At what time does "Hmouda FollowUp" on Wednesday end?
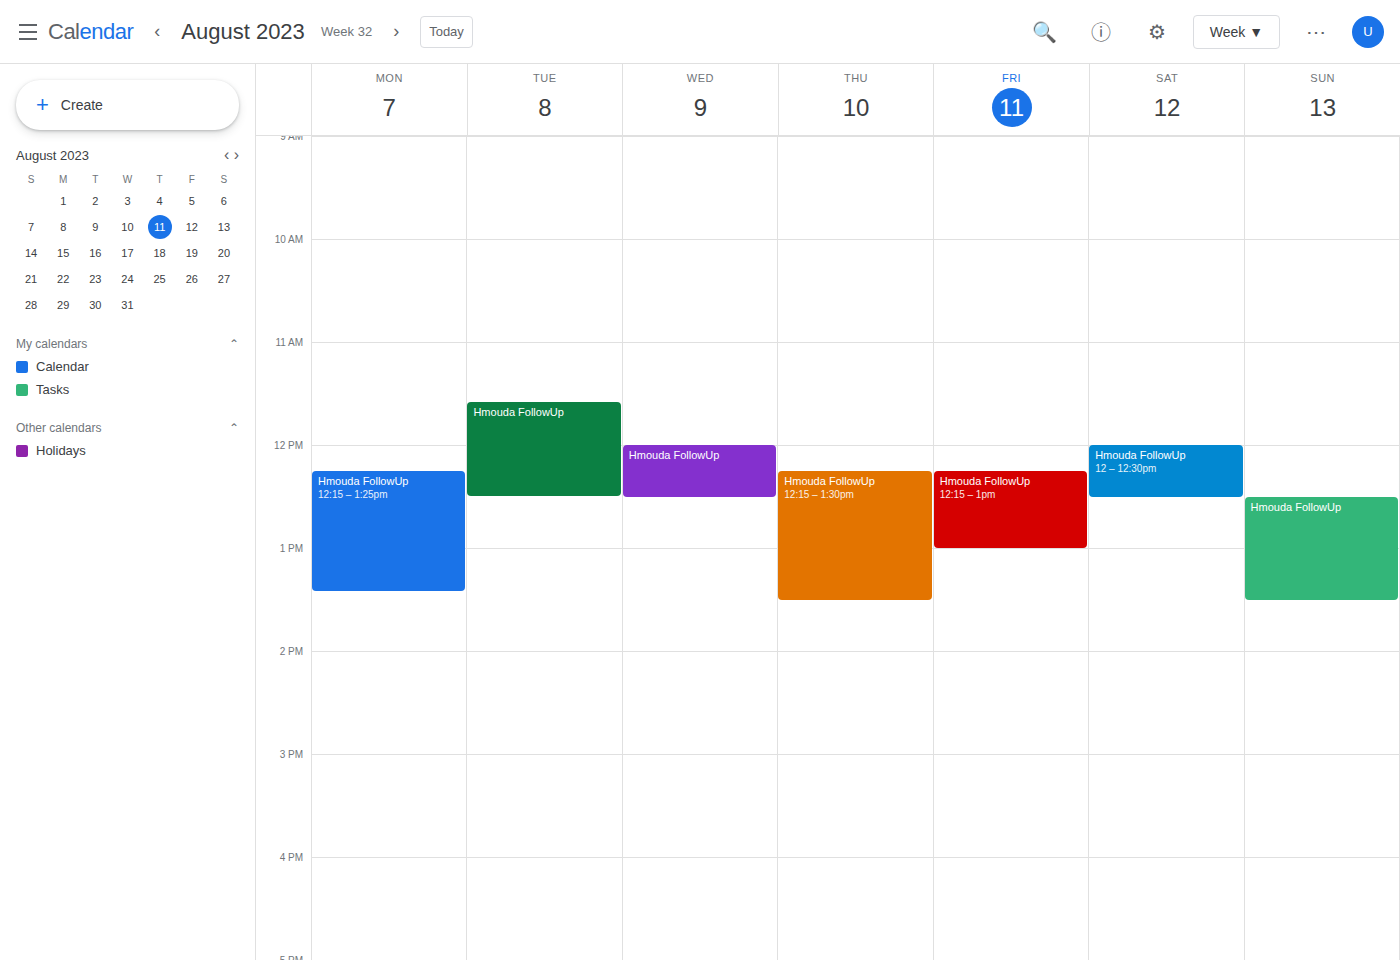
12:30 PM